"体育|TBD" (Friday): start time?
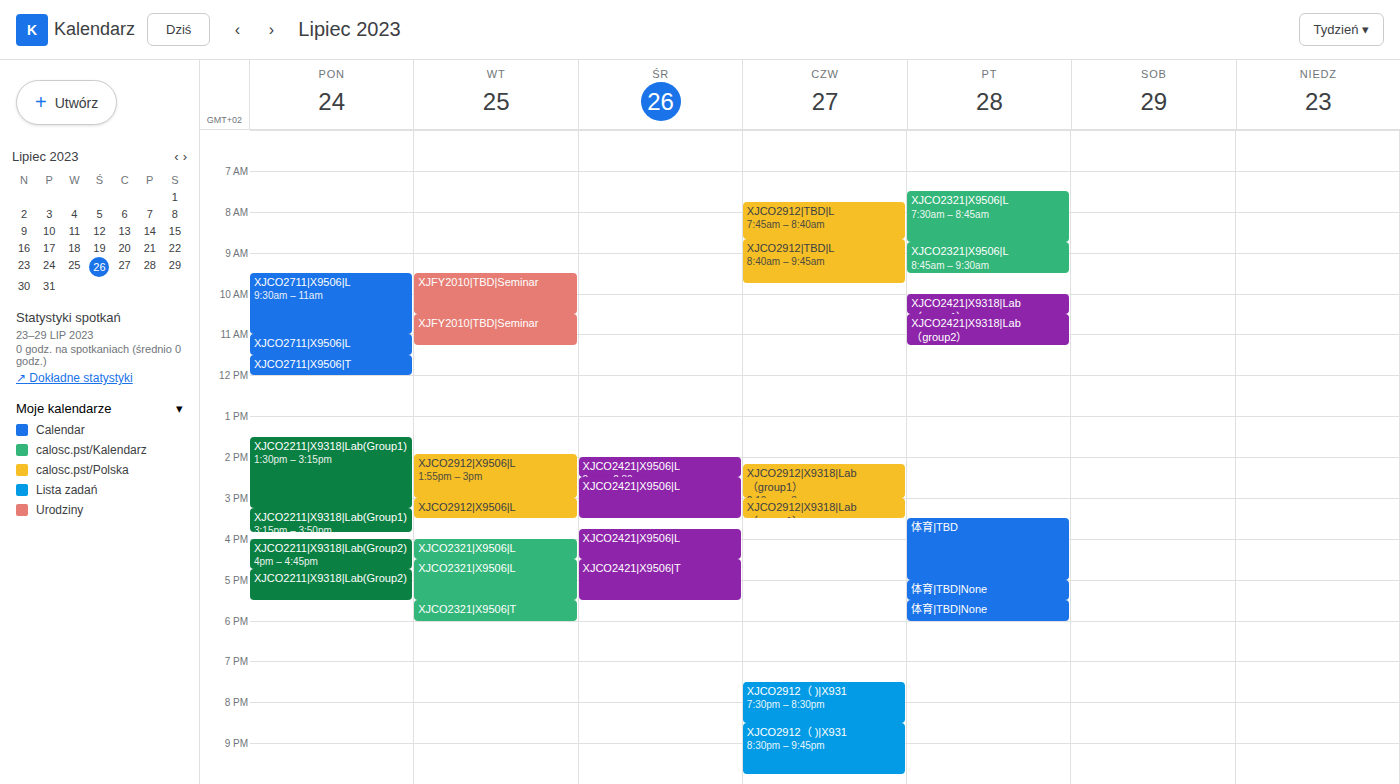
3:30 PM